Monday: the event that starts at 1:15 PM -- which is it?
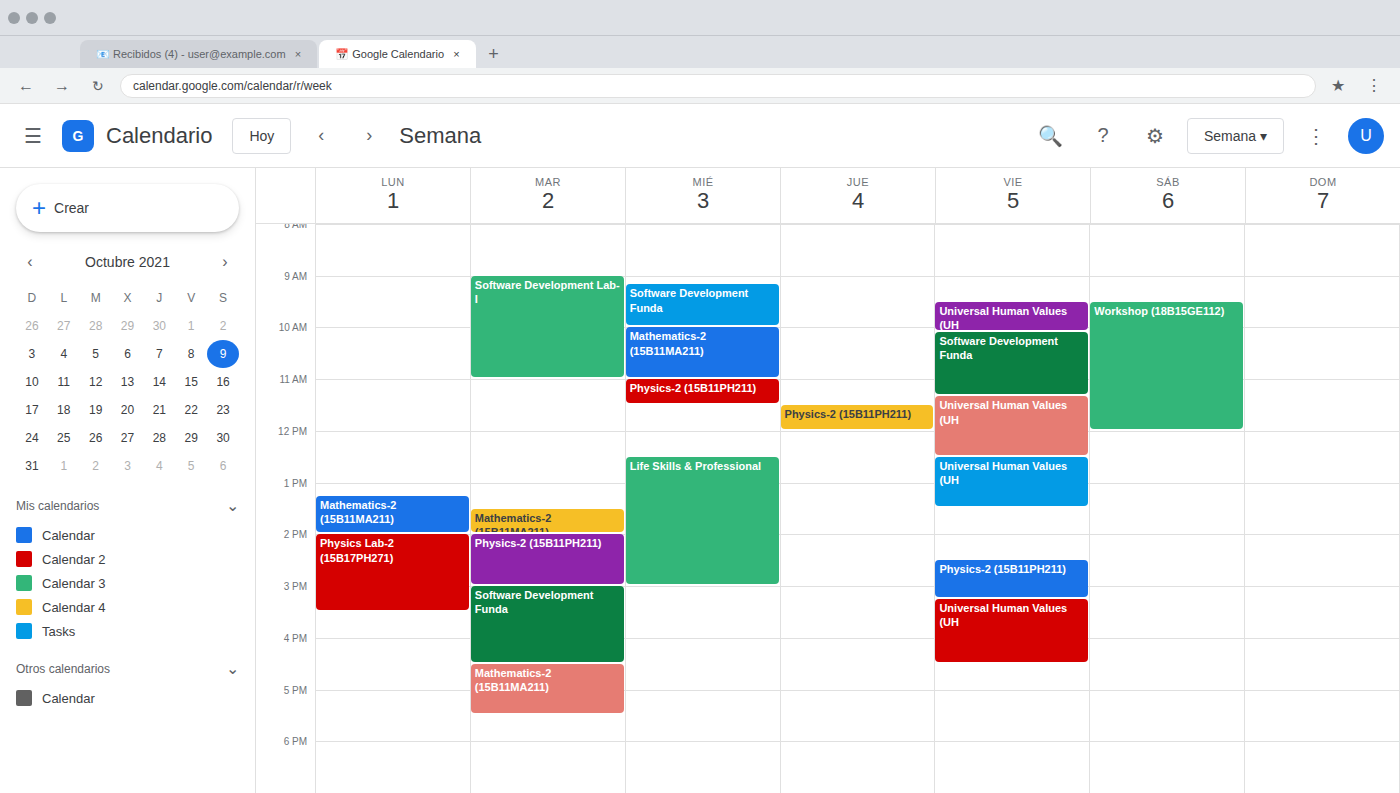
"Mathematics-2 (15B11MA211)"